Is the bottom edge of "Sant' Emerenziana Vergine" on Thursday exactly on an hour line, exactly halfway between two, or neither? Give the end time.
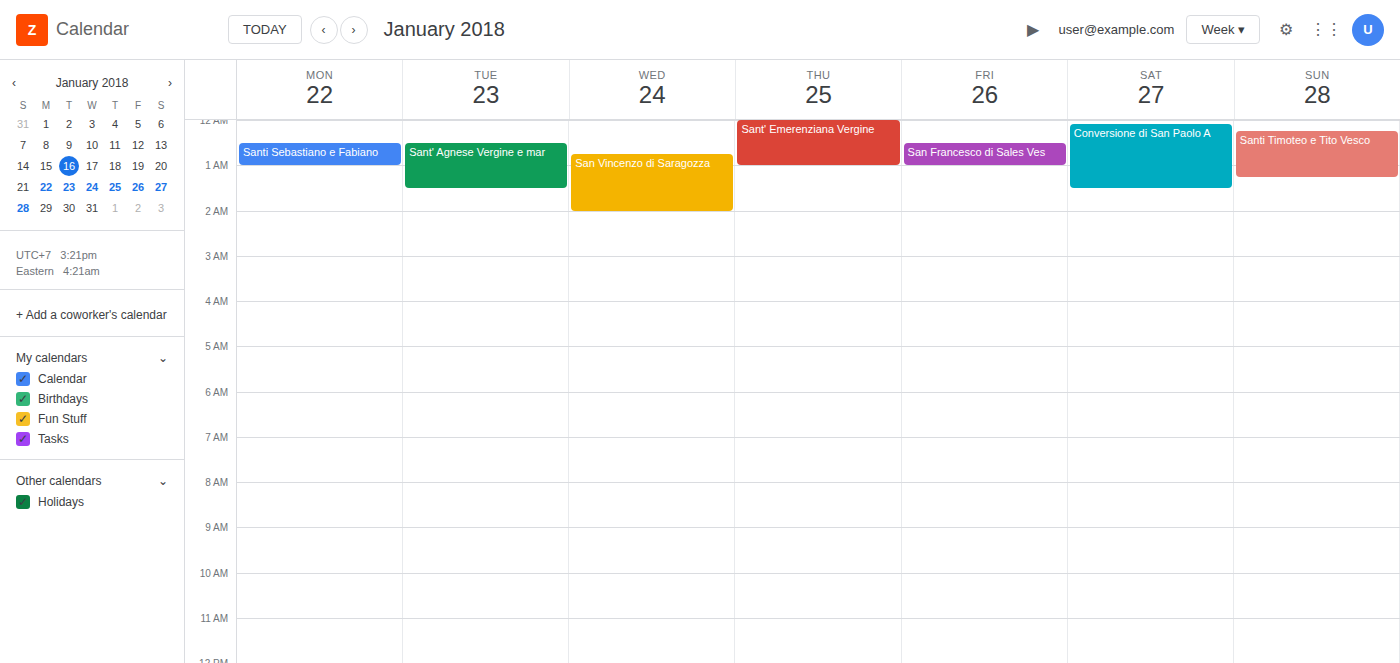
1:00 AM -- exactly on the 1 AM line.